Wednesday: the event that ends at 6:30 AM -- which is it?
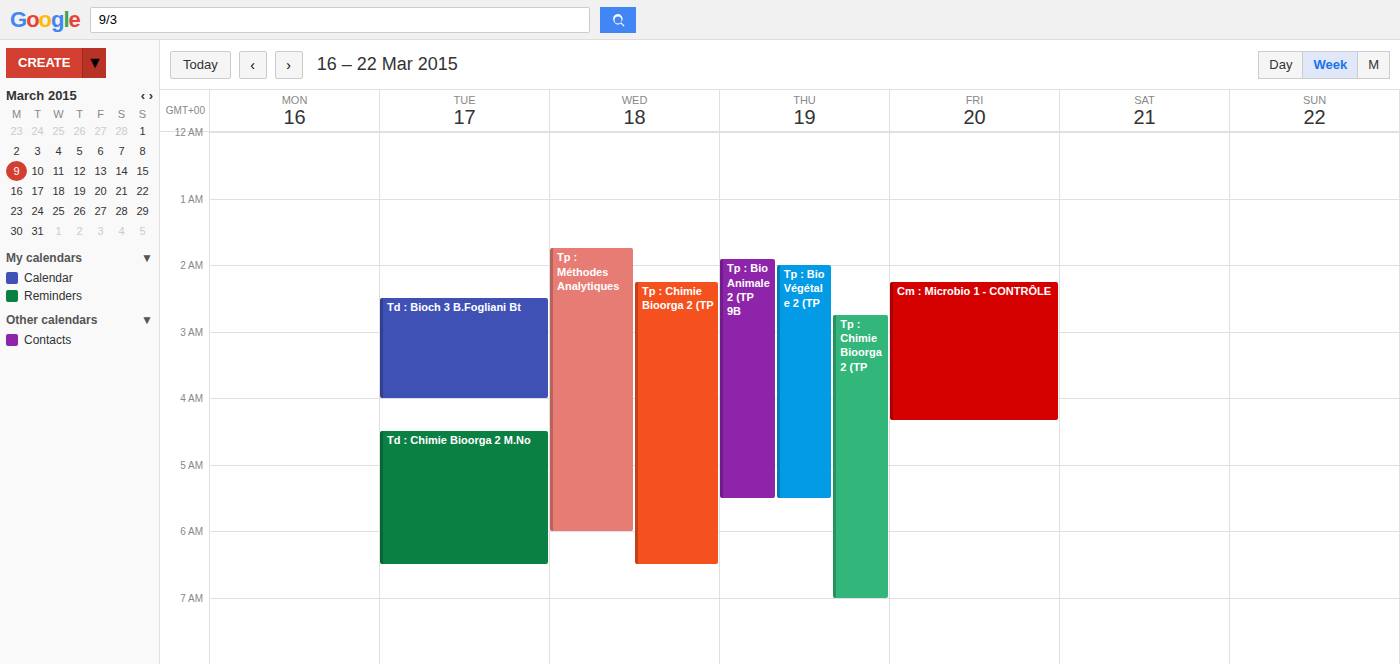
"Tp : Chimie Bioorga 2 (TP"